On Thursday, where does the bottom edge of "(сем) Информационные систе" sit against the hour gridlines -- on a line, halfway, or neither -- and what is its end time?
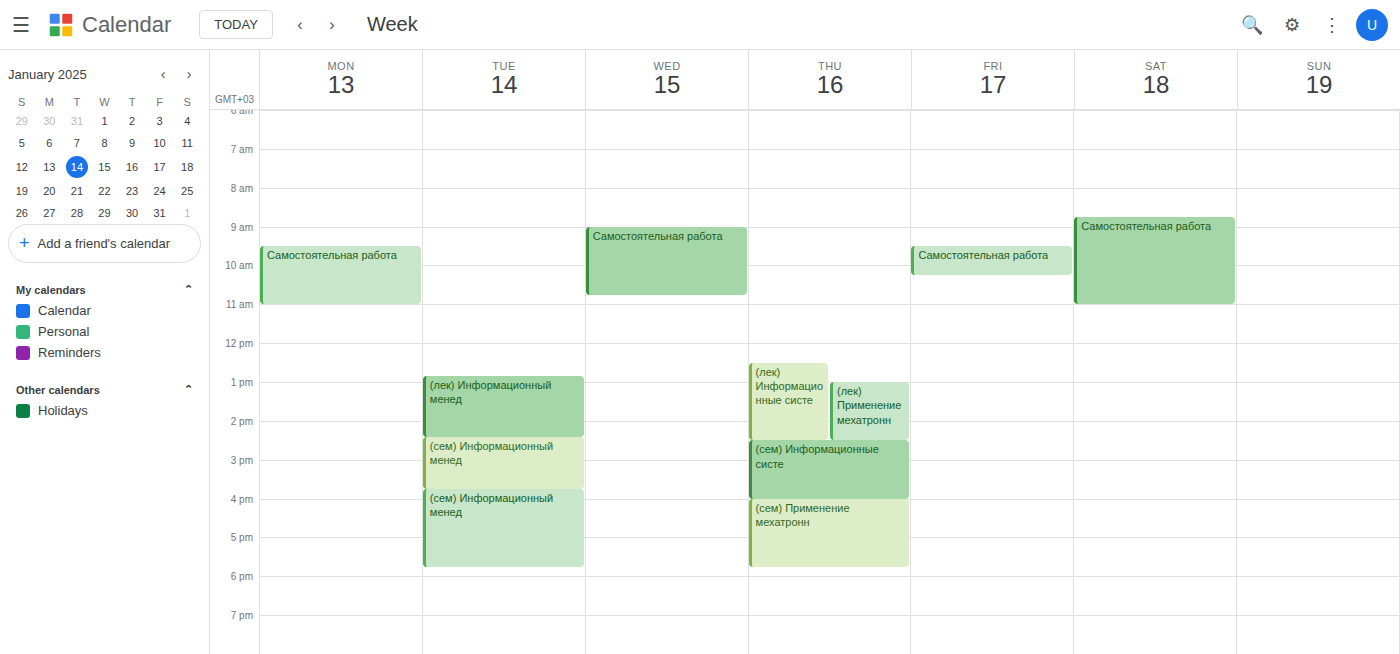
4:00 PM -- exactly on the 4 PM line.